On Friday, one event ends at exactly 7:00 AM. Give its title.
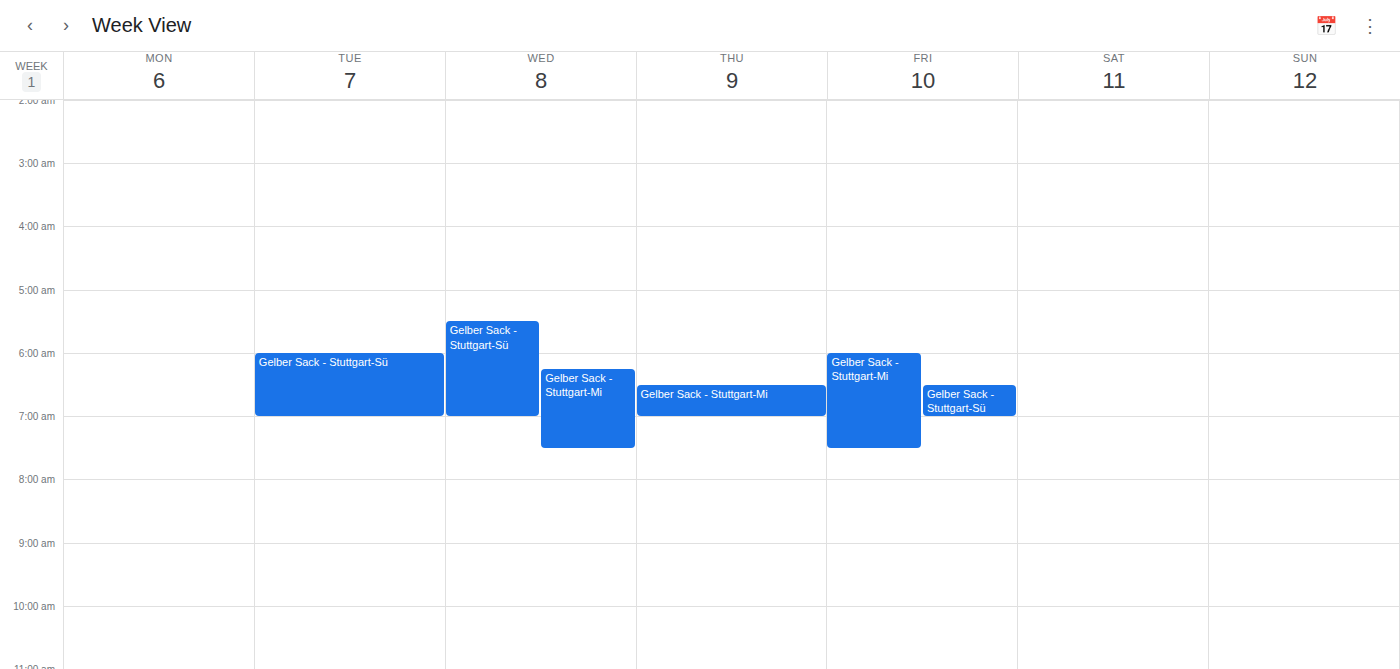
"Gelber Sack - Stuttgart-Sü"